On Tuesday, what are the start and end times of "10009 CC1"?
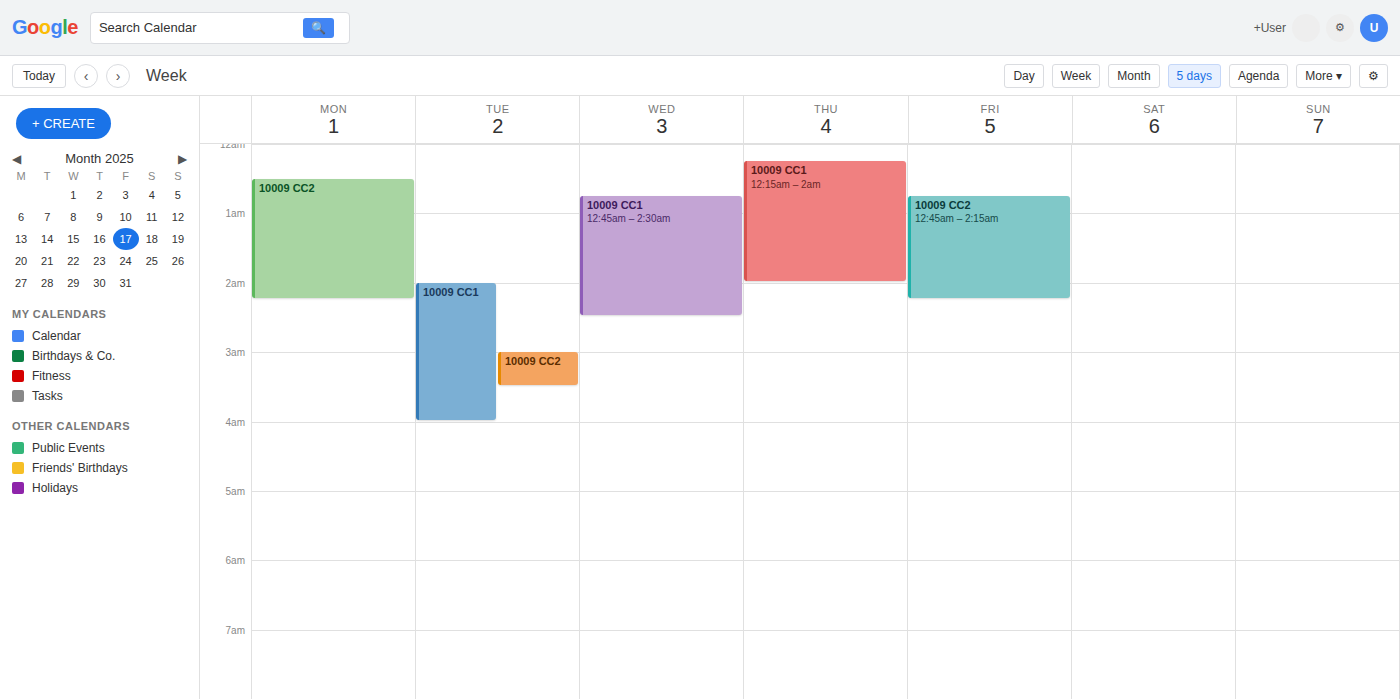
2:00 AM to 4:00 AM